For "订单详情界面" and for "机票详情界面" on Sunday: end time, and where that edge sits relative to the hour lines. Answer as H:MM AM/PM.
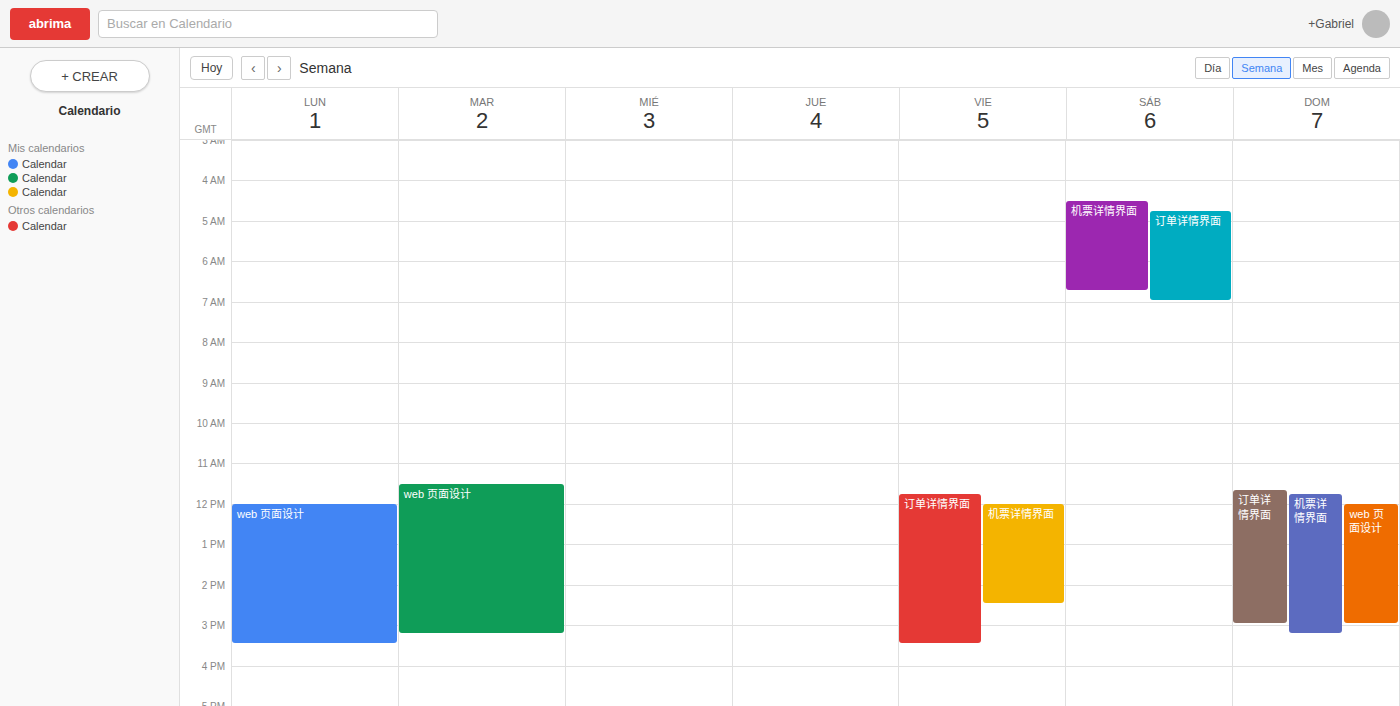
"订单详情界面": 3:00 PM, exactly on the 3 PM line. "机票详情界面": 3:15 PM, neither: a quarter of the way from the 3 PM line to the 4 PM line.